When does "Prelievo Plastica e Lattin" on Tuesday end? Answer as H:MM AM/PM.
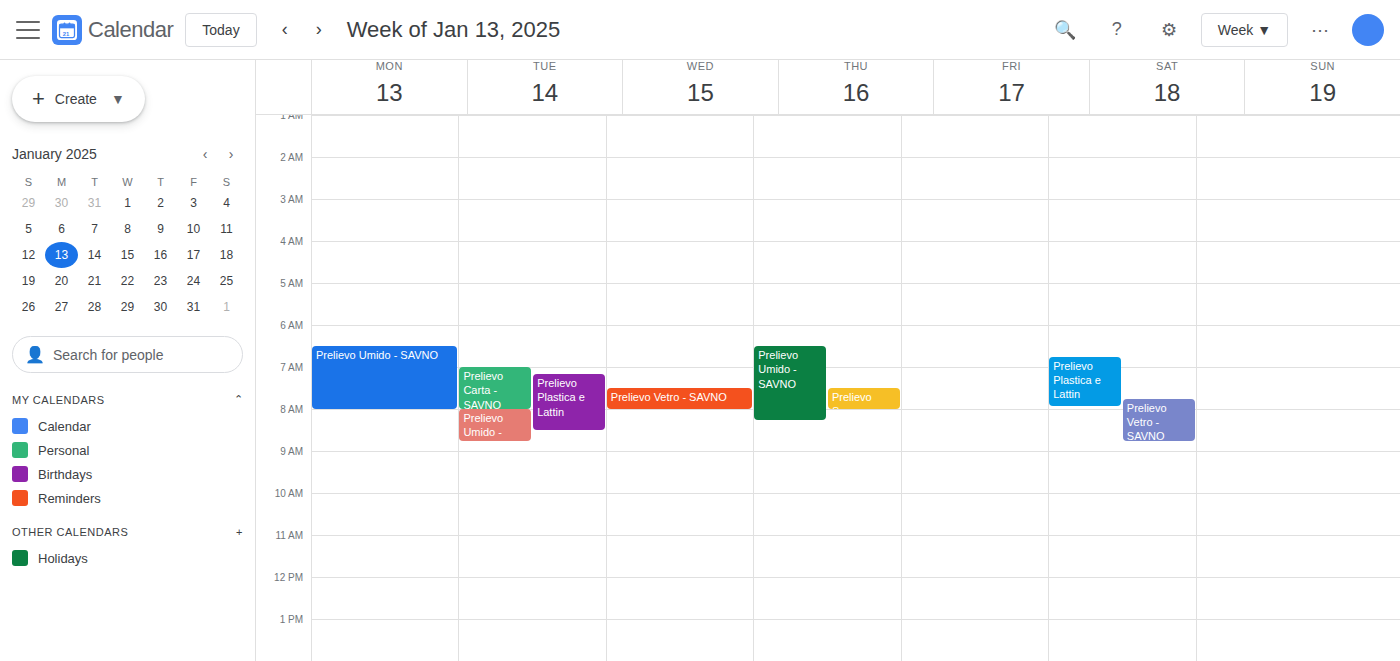
8:30 AM